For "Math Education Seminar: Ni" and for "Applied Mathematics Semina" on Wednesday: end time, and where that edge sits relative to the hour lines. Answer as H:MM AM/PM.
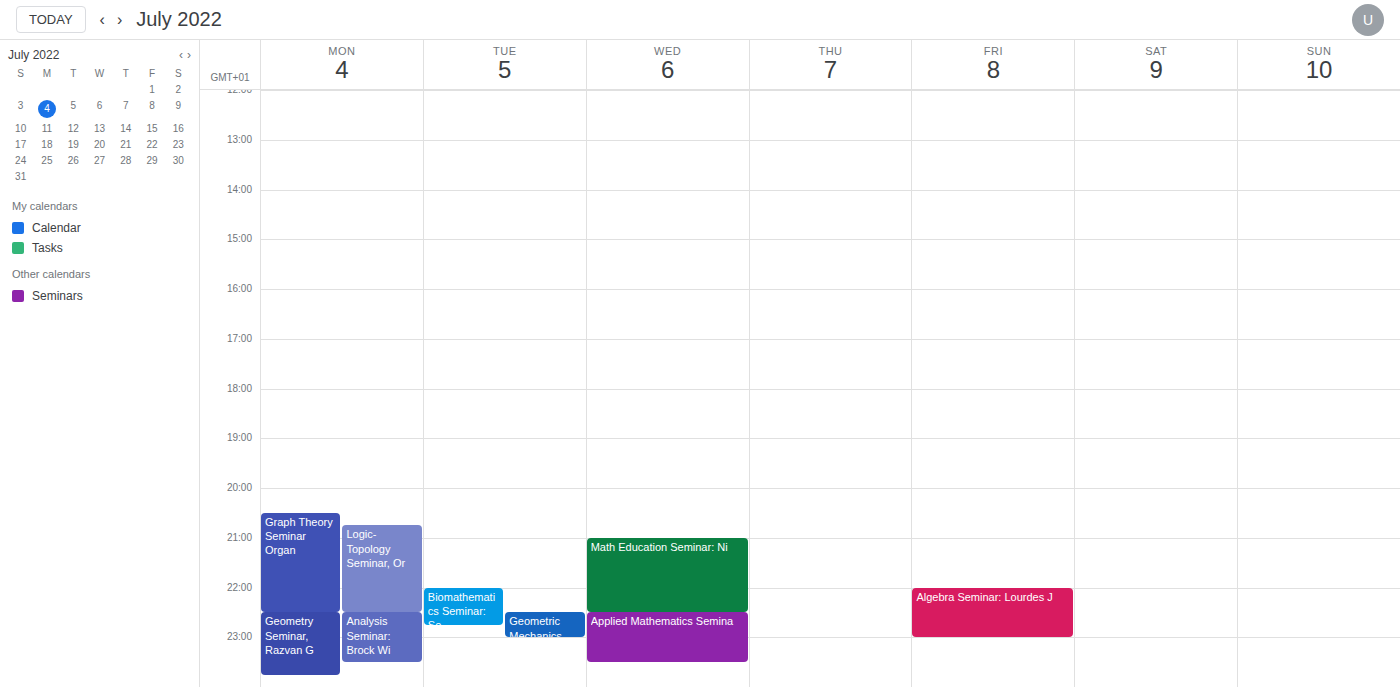
"Math Education Seminar: Ni": 10:30 PM, halfway between the 10 PM and 11 PM lines. "Applied Mathematics Semina": 11:30 PM, halfway between the 11 PM and 12 AM lines.